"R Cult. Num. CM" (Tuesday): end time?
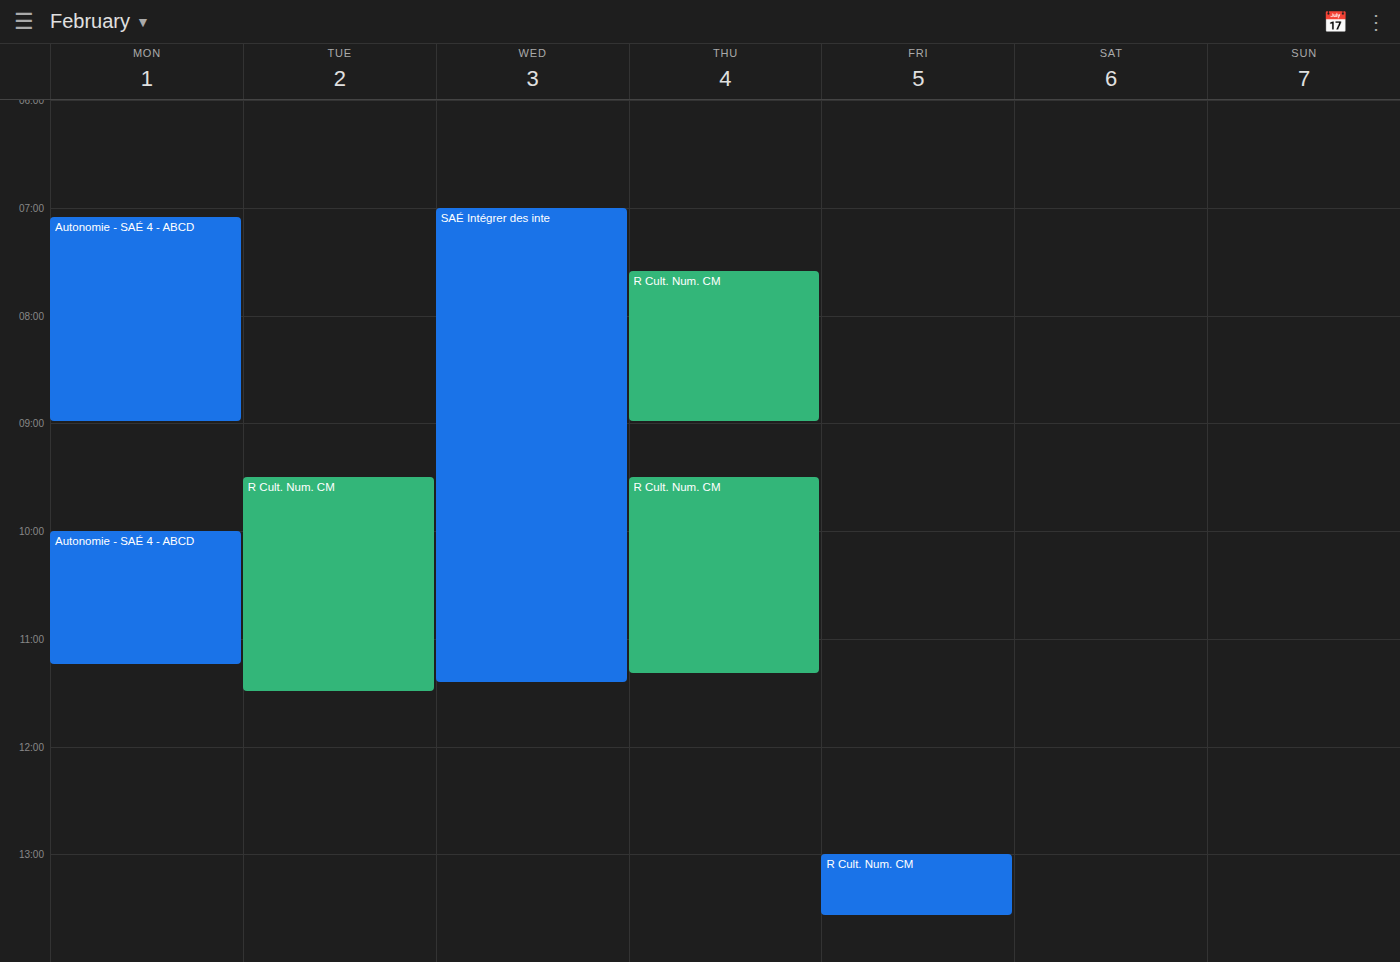
11:30 AM